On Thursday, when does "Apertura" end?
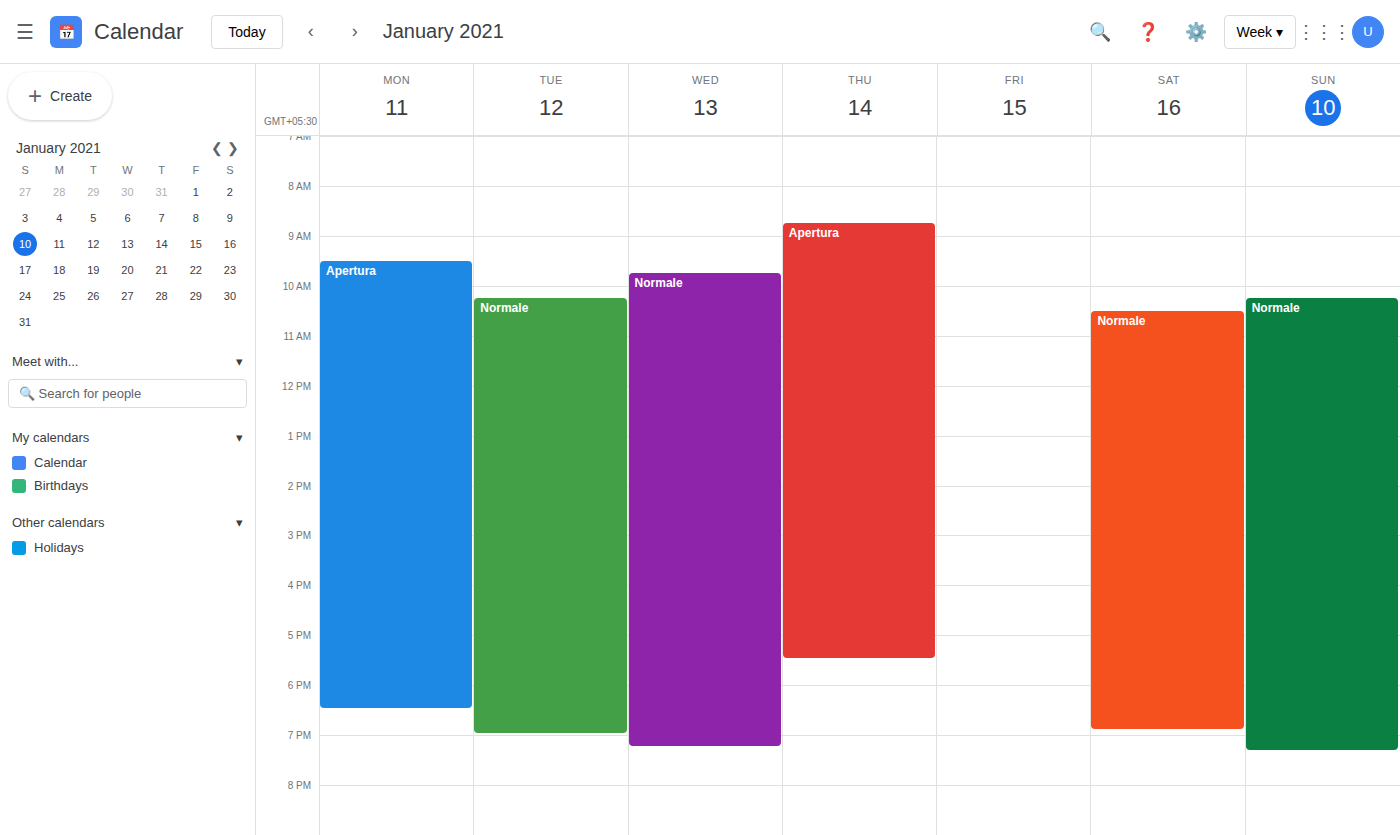
5:30 PM